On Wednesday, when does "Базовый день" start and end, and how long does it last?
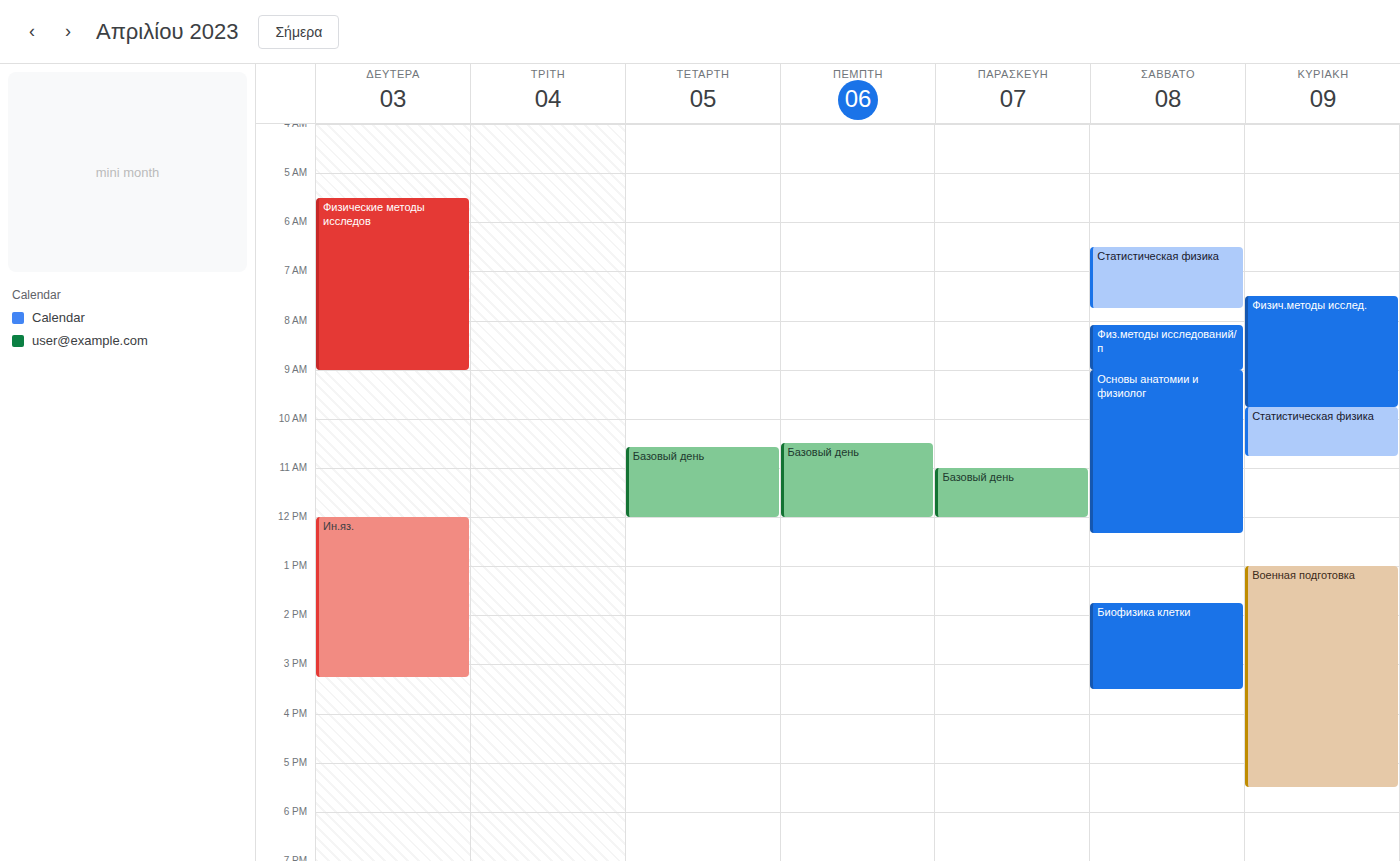
10:35 AM to 12:00 PM, 1 hour 25 minutes